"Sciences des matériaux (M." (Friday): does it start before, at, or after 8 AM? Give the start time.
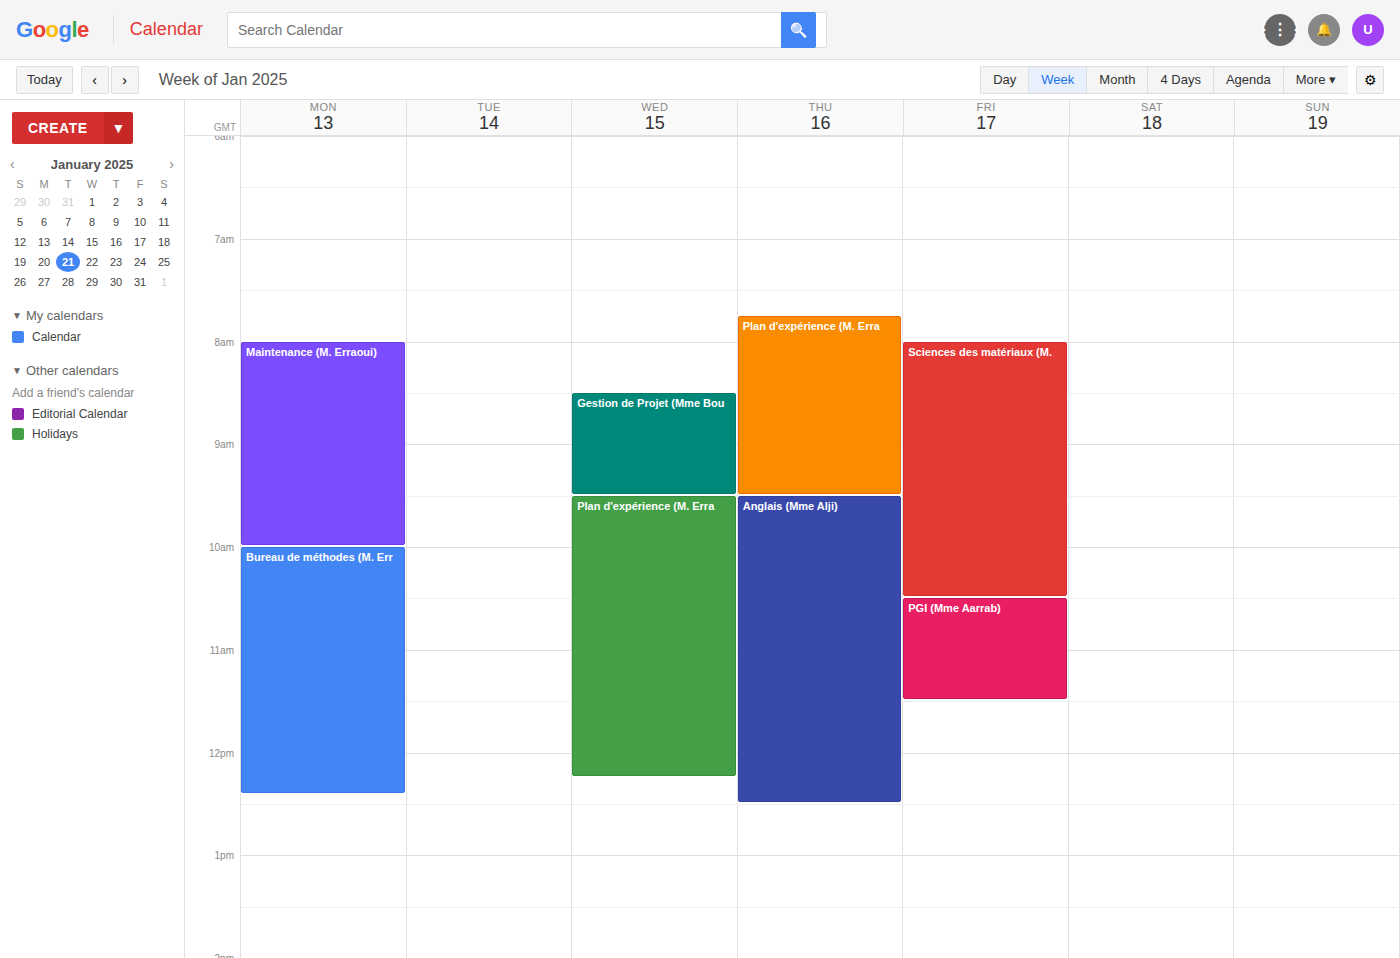
8:00 AM -- exactly at 8 AM, on the 8 AM line.